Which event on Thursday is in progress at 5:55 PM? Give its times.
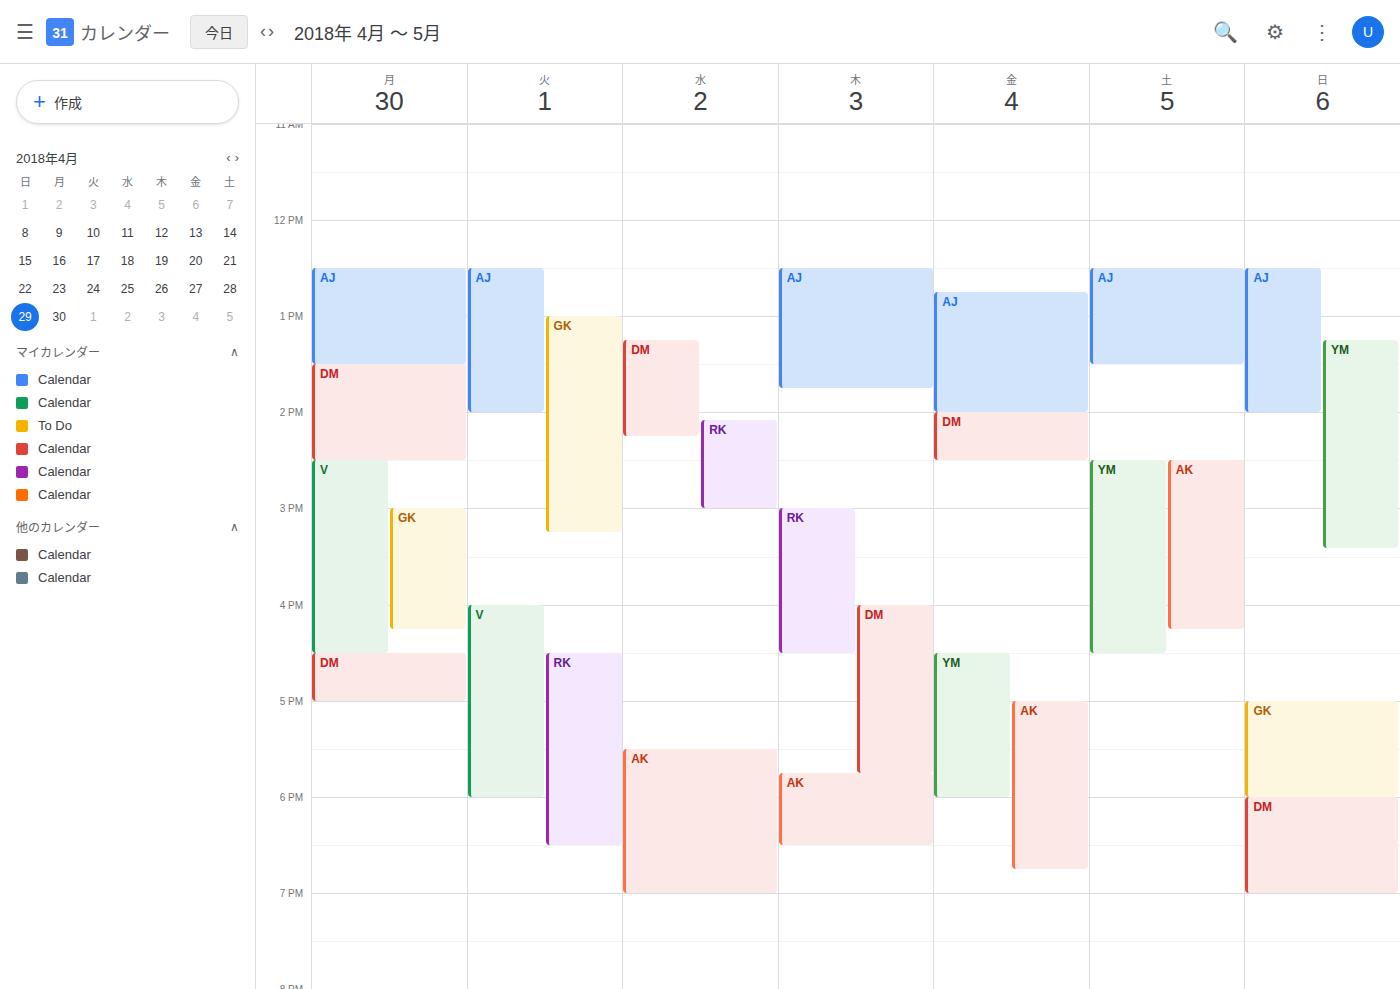
"AK", 5:45 PM to 6:30 PM